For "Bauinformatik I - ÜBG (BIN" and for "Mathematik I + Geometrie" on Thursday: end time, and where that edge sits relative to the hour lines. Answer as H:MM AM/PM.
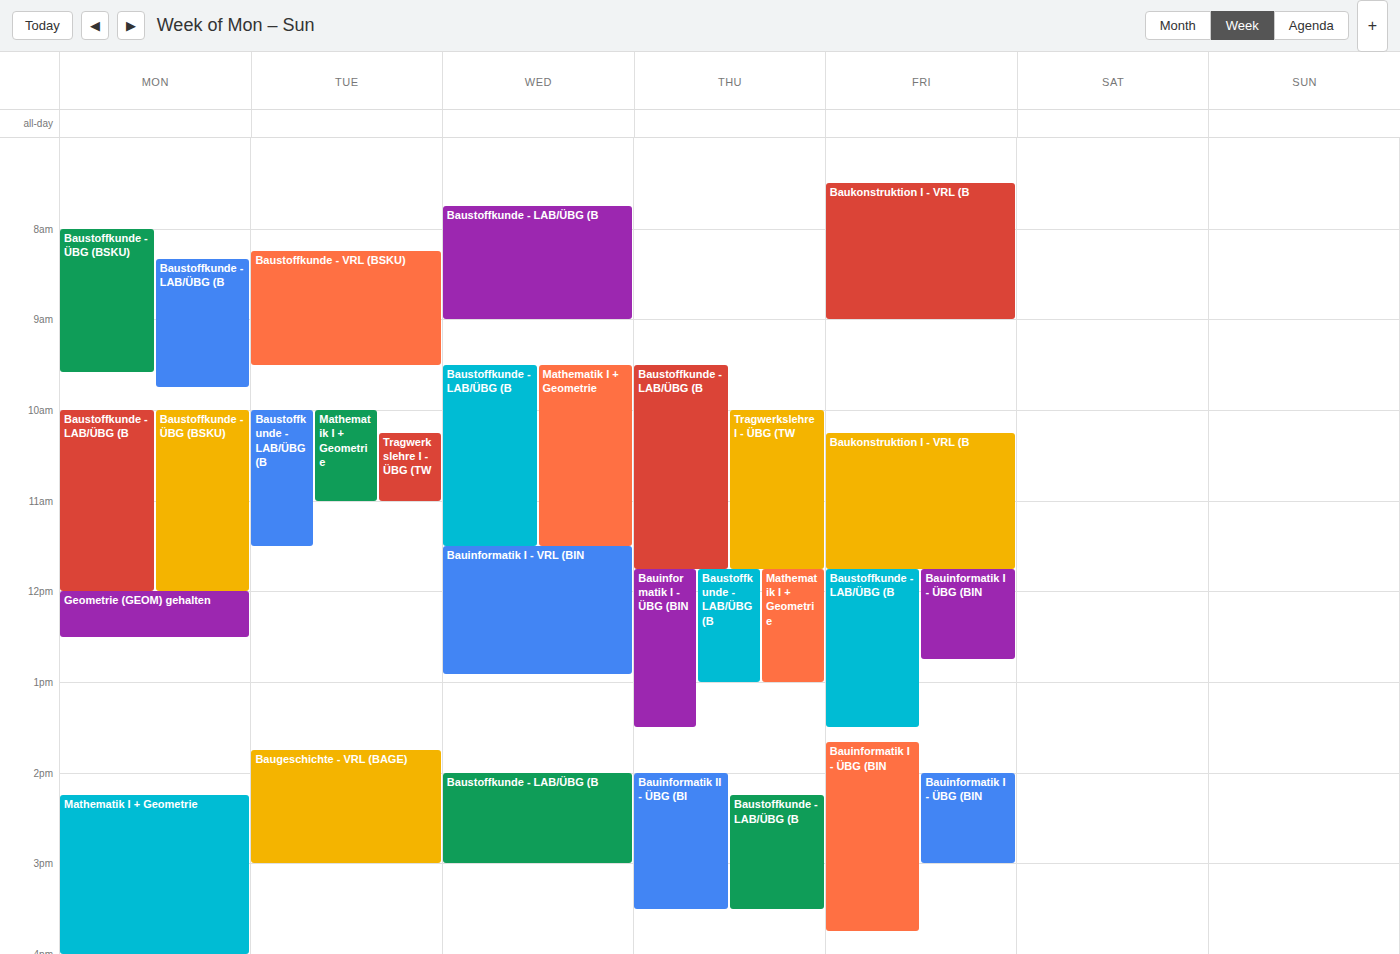
"Bauinformatik I - ÜBG (BIN": 1:30 PM, halfway between the 1 PM and 2 PM lines. "Mathematik I + Geometrie": 1:00 PM, exactly on the 1 PM line.